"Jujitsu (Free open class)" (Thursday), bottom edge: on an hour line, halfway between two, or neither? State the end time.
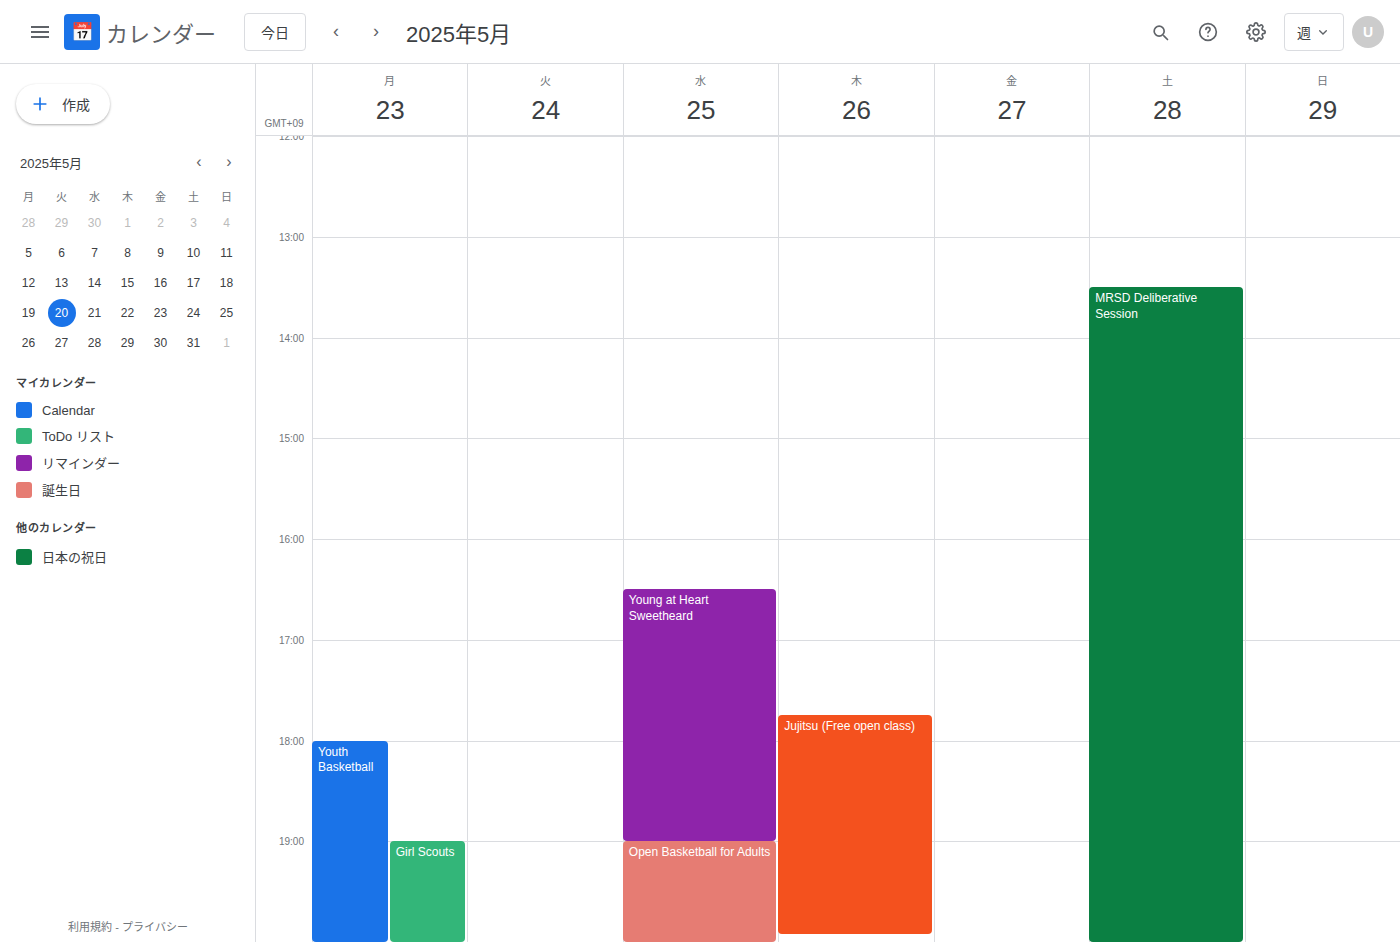
7:55 PM -- neither: 55 minutes below the 7 PM line and 5 minutes above the 8 PM line.